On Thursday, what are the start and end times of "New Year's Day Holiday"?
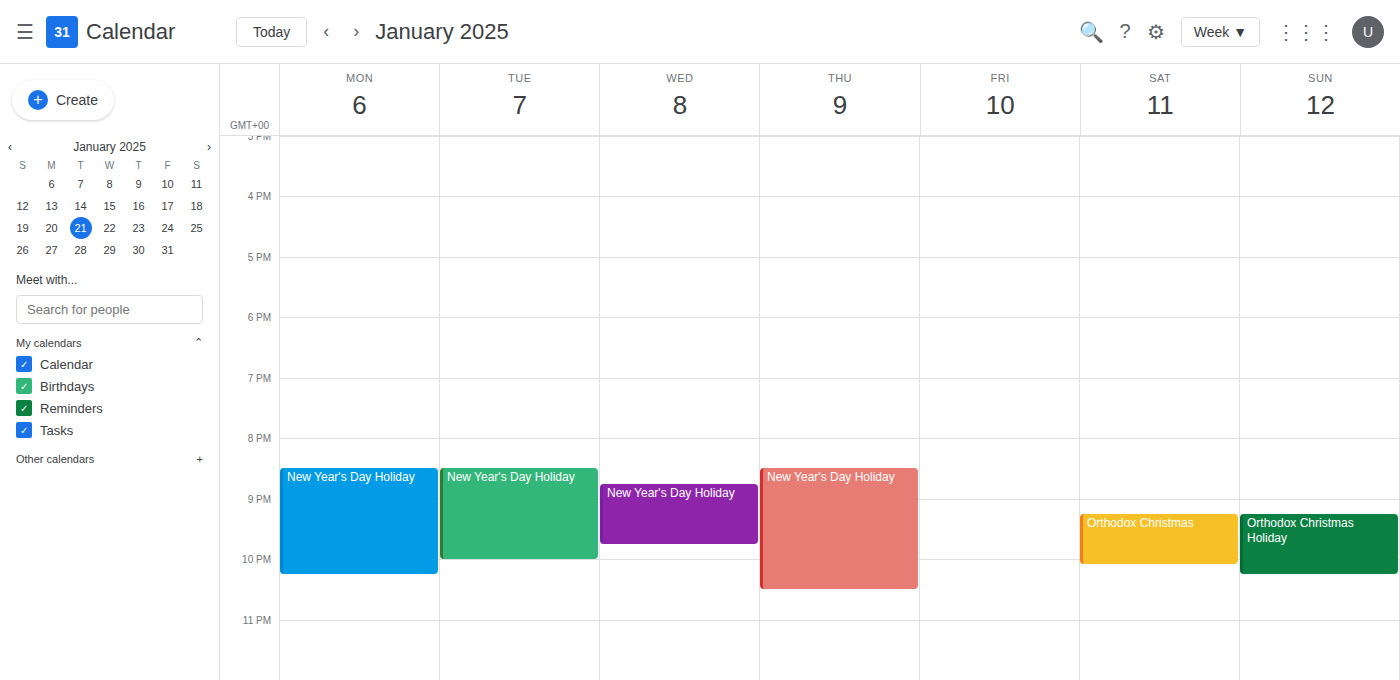
8:30 PM to 10:30 PM